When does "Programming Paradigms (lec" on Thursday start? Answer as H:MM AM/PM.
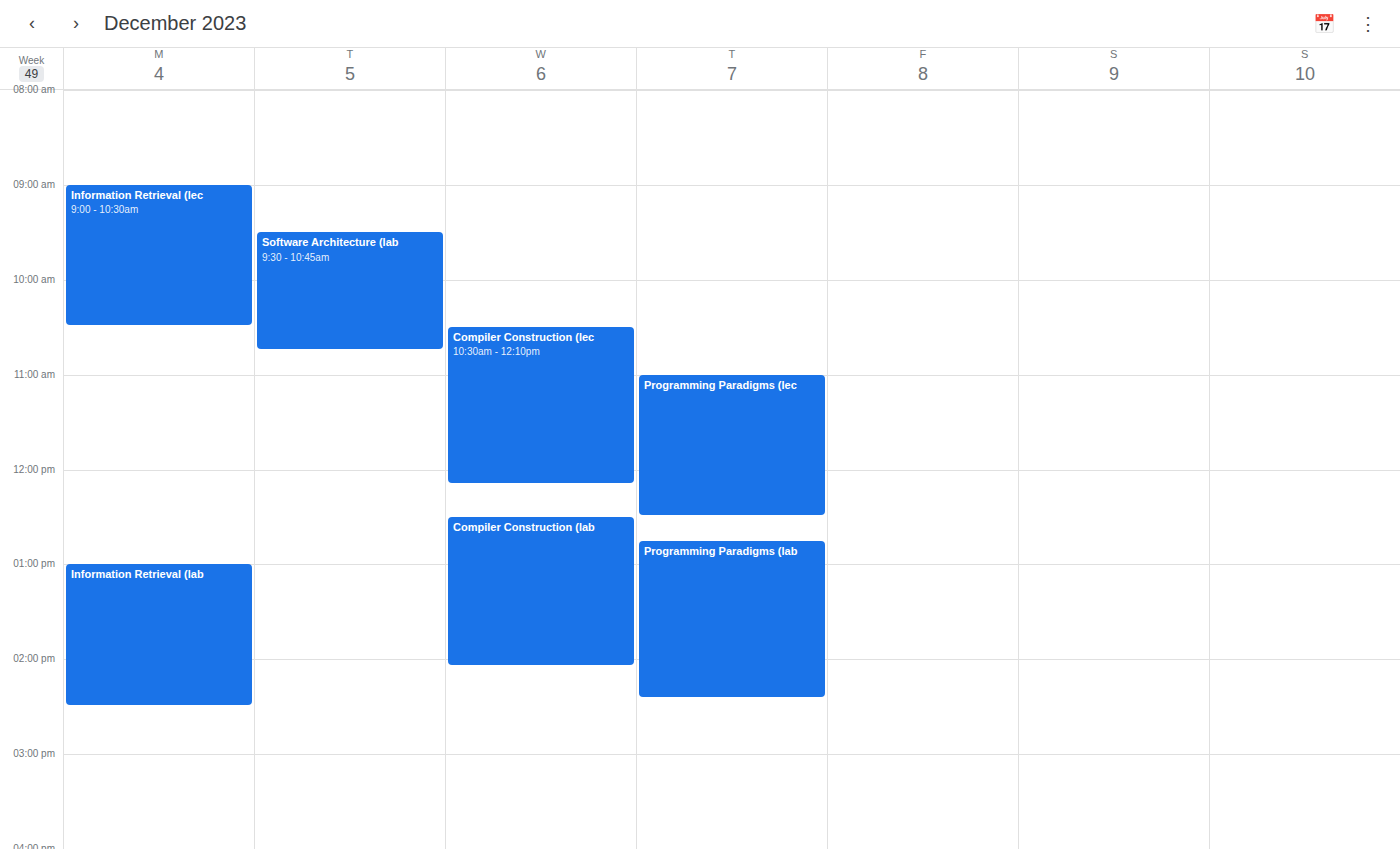
11:00 AM